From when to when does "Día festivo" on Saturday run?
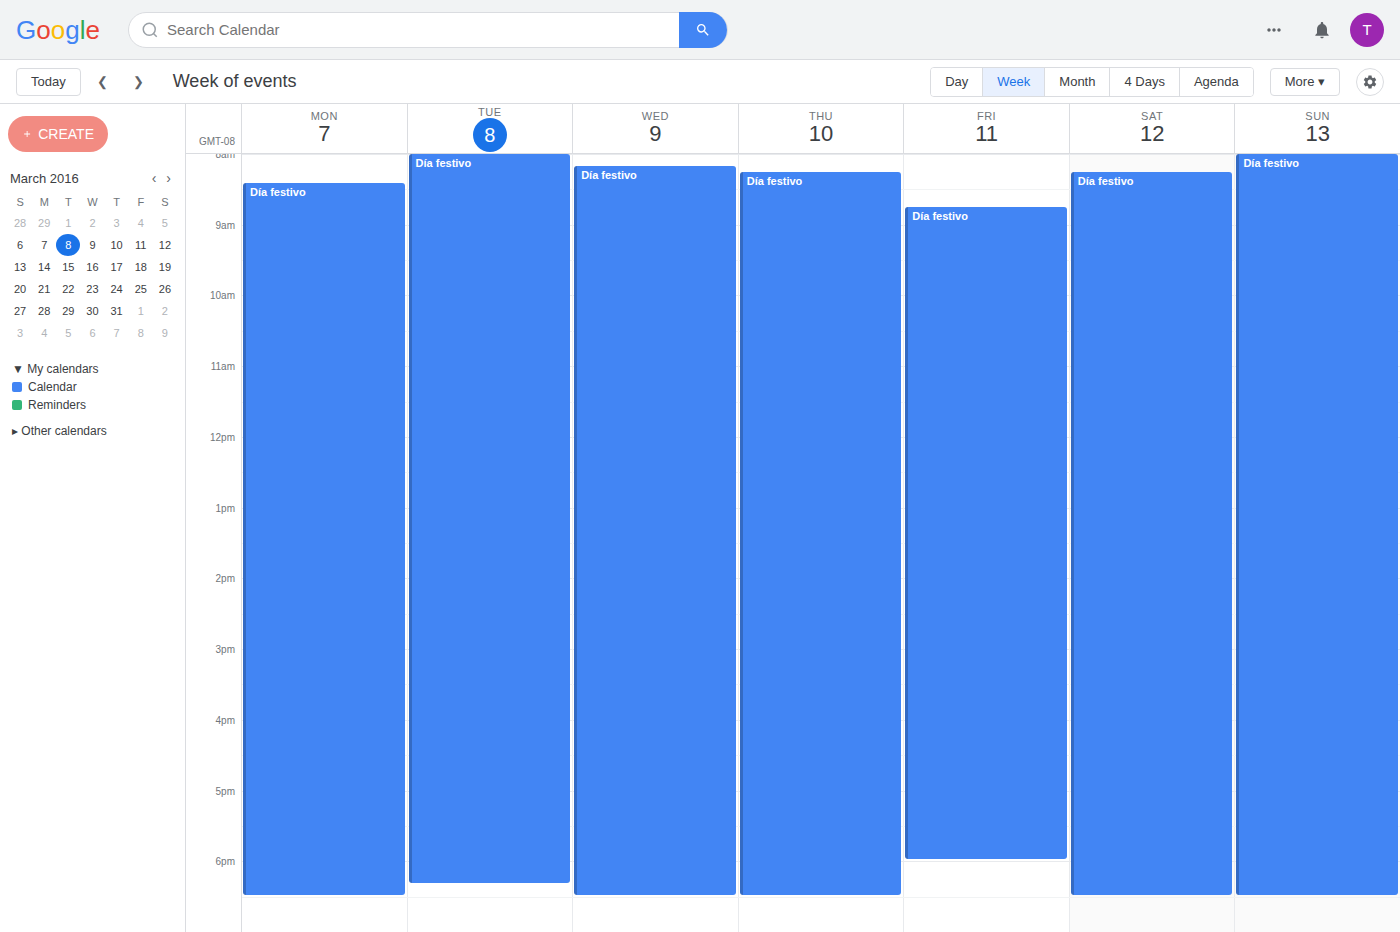
8:15 AM to 6:30 PM